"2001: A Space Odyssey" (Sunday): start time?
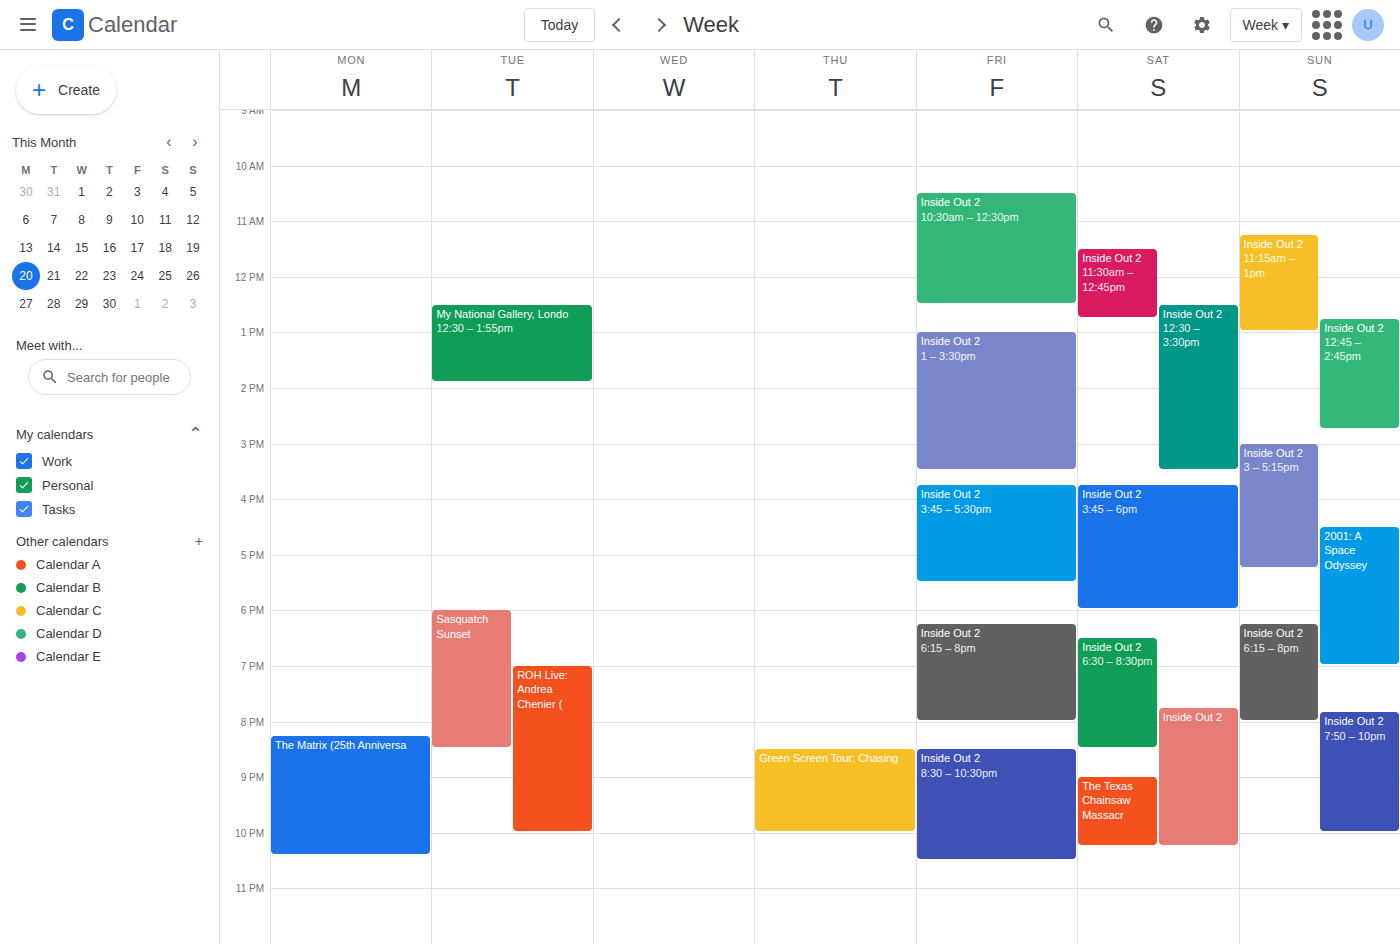
4:30 PM